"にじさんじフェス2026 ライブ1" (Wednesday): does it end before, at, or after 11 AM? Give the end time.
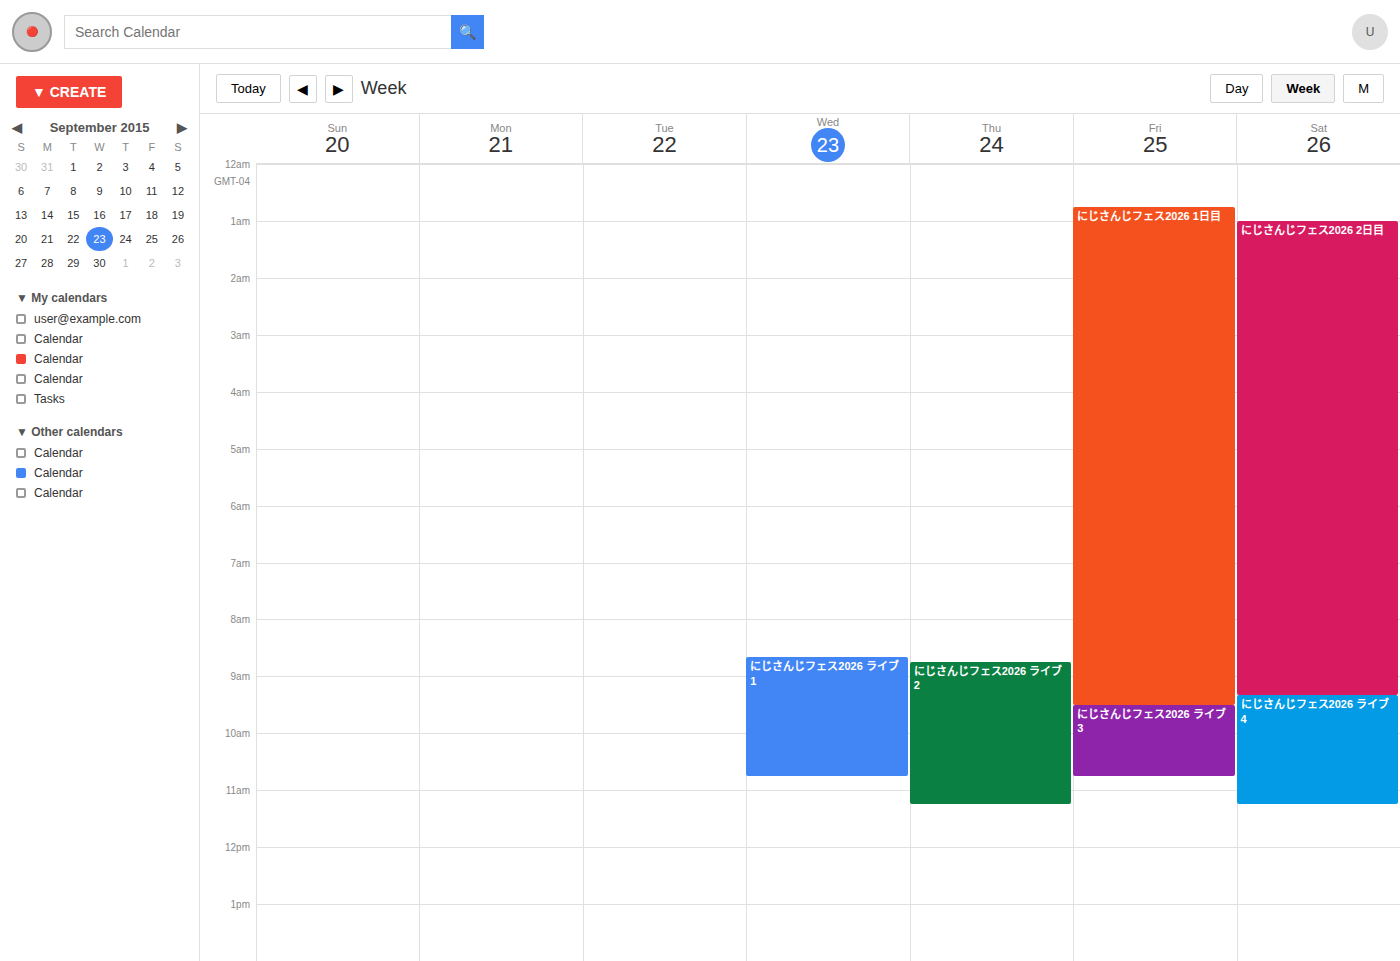
10:45 AM -- before 11 AM, 15 minutes above the 11 AM line.